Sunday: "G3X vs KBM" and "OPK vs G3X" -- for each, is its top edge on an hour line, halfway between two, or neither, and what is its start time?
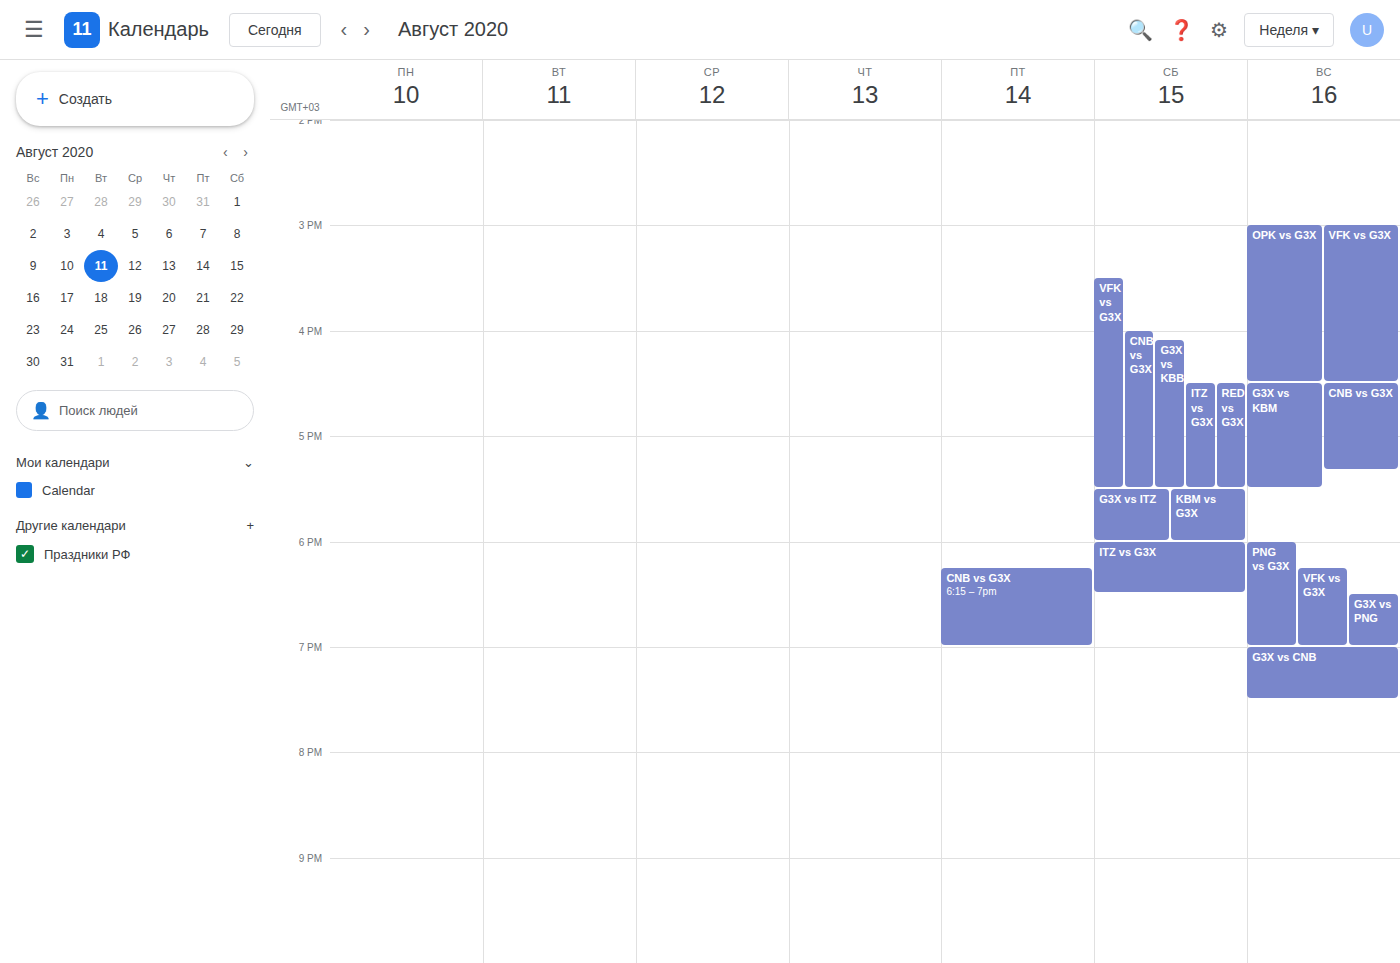
"G3X vs KBM": 4:30 PM, halfway between the 4 PM and 5 PM lines. "OPK vs G3X": 3:00 PM, exactly on the 3 PM line.